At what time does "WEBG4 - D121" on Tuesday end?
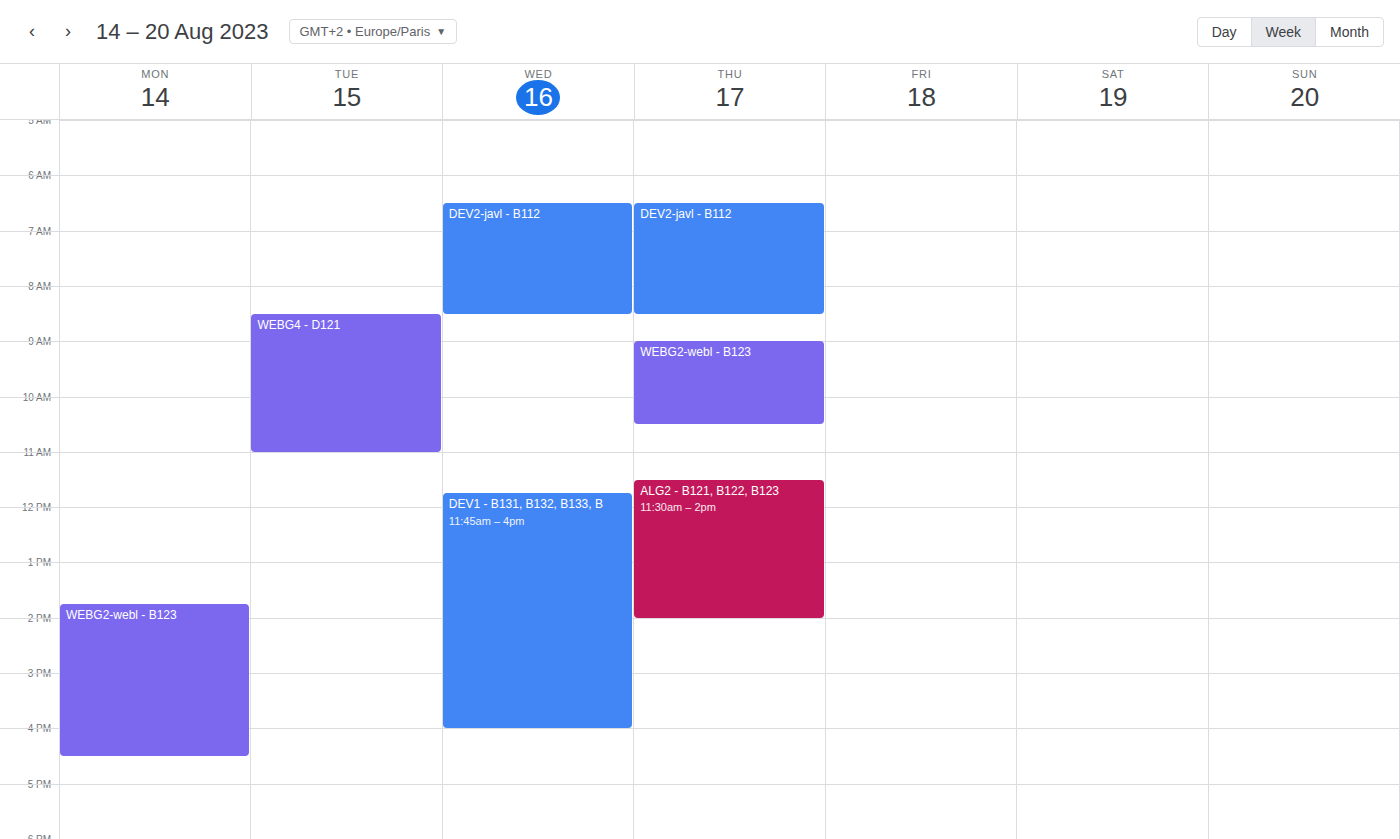
11:00